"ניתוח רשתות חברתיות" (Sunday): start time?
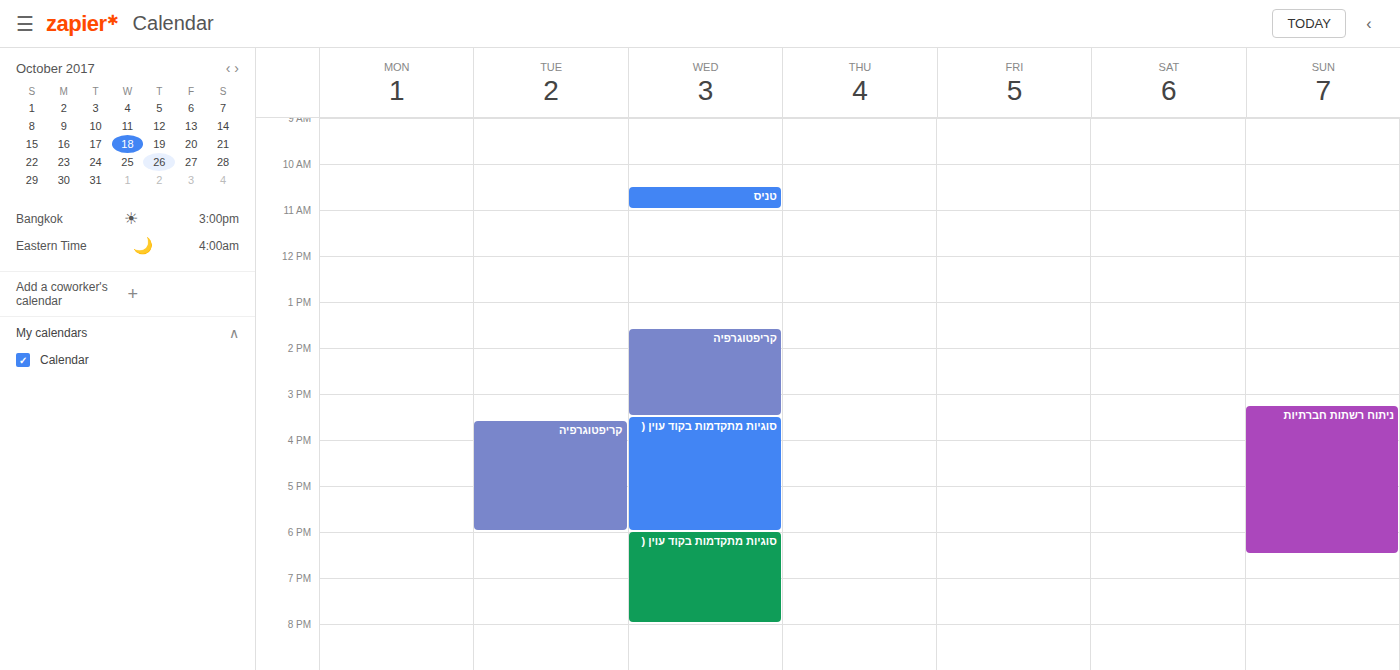
15:15